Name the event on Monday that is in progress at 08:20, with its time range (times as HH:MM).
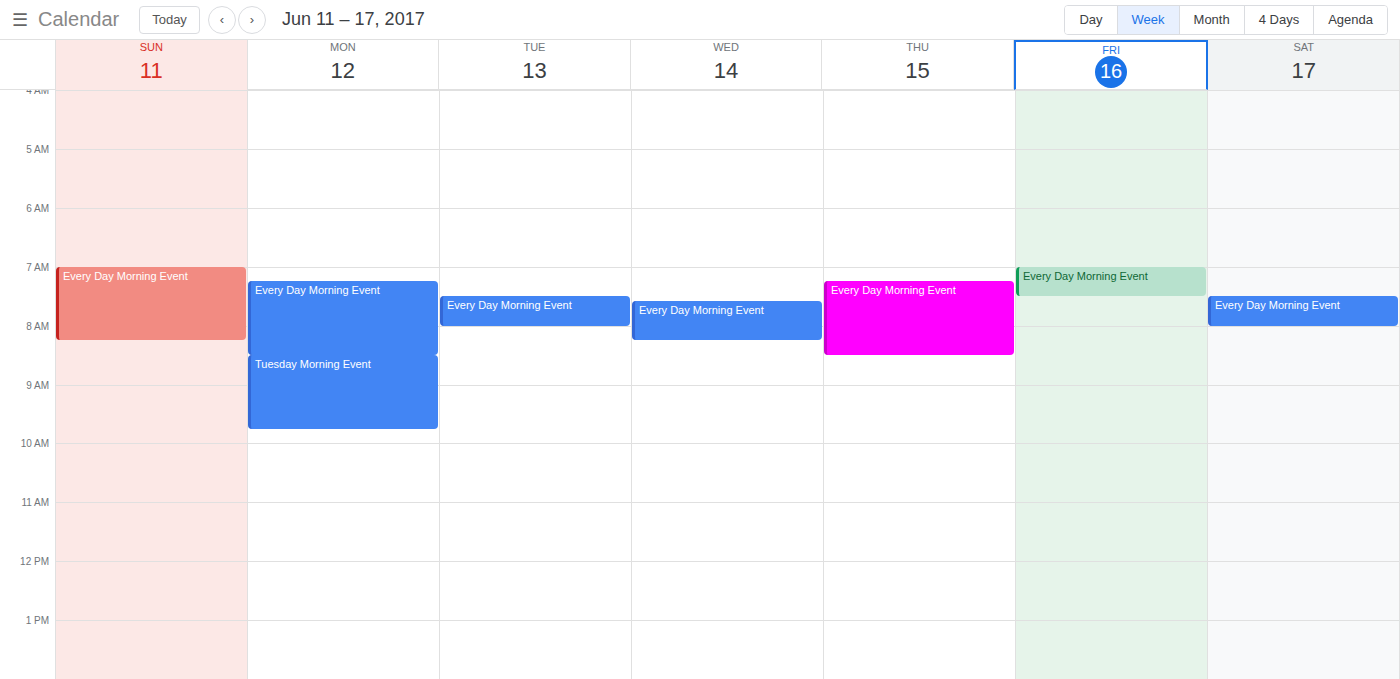
"Every Day Morning Event", 07:15 to 08:30